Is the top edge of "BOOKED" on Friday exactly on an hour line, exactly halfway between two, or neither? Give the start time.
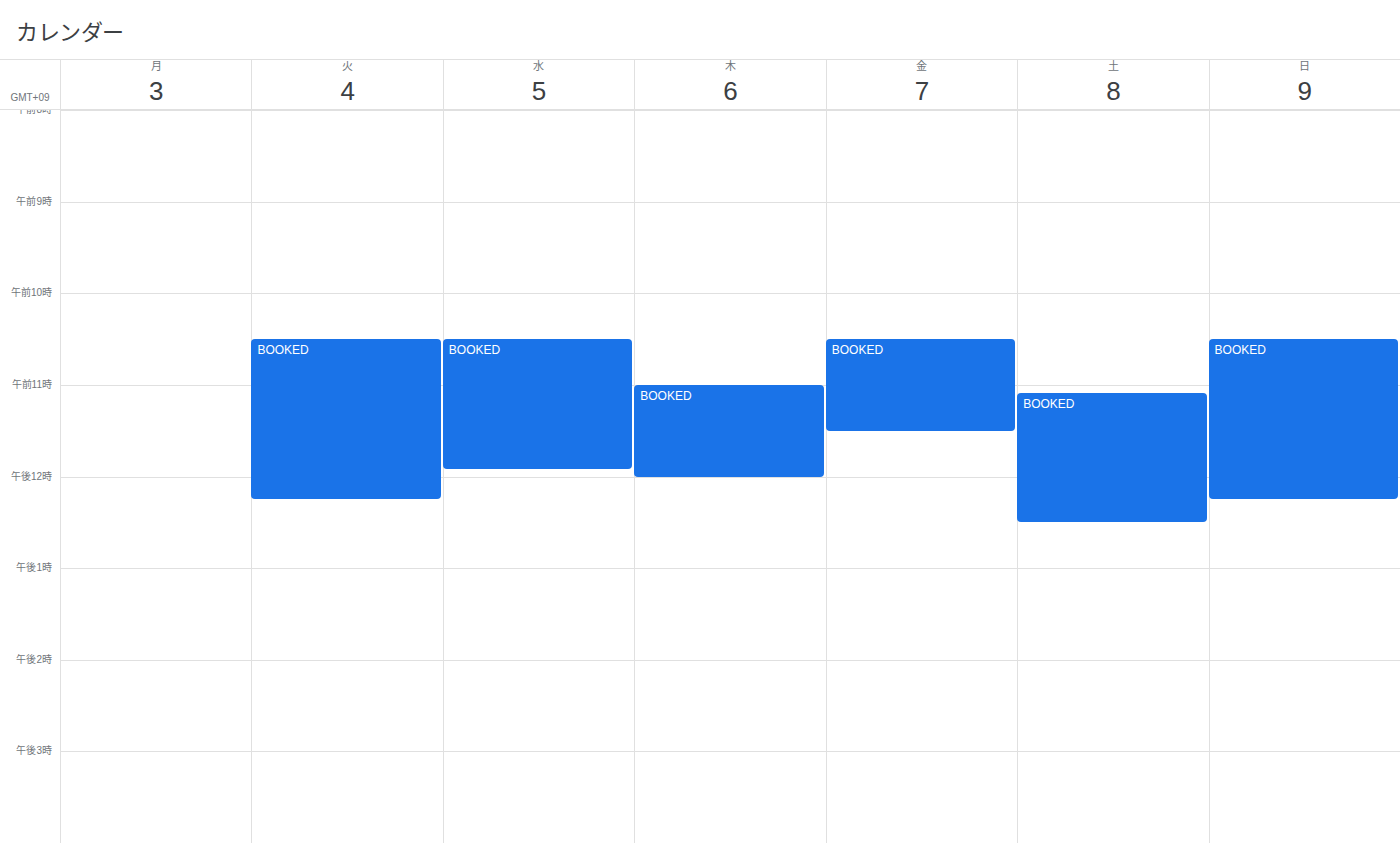
10:30 AM -- halfway between the 10 AM and 11 AM lines.